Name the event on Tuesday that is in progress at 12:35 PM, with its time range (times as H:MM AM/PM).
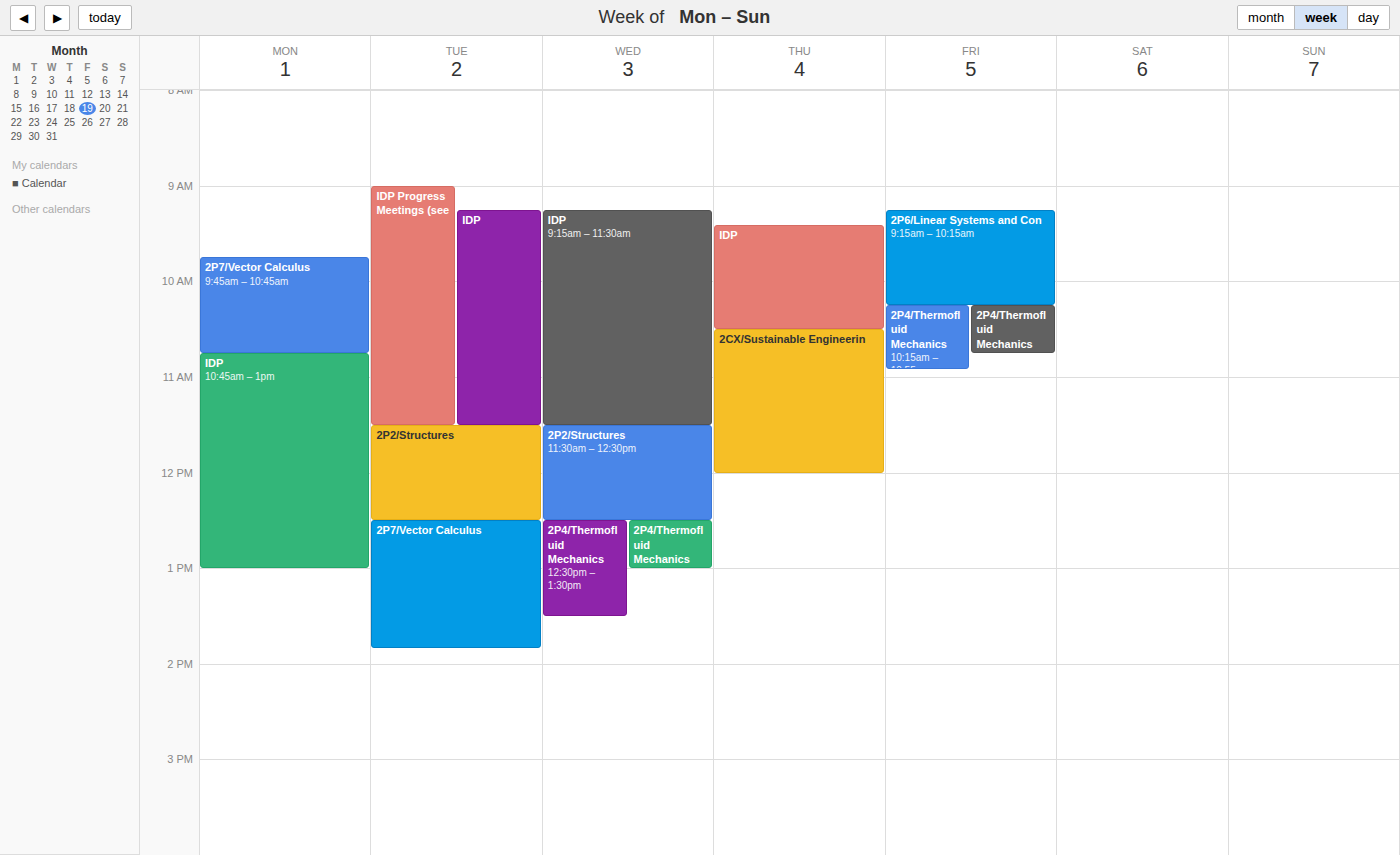
"2P7/Vector Calculus", 12:30 PM to 1:50 PM